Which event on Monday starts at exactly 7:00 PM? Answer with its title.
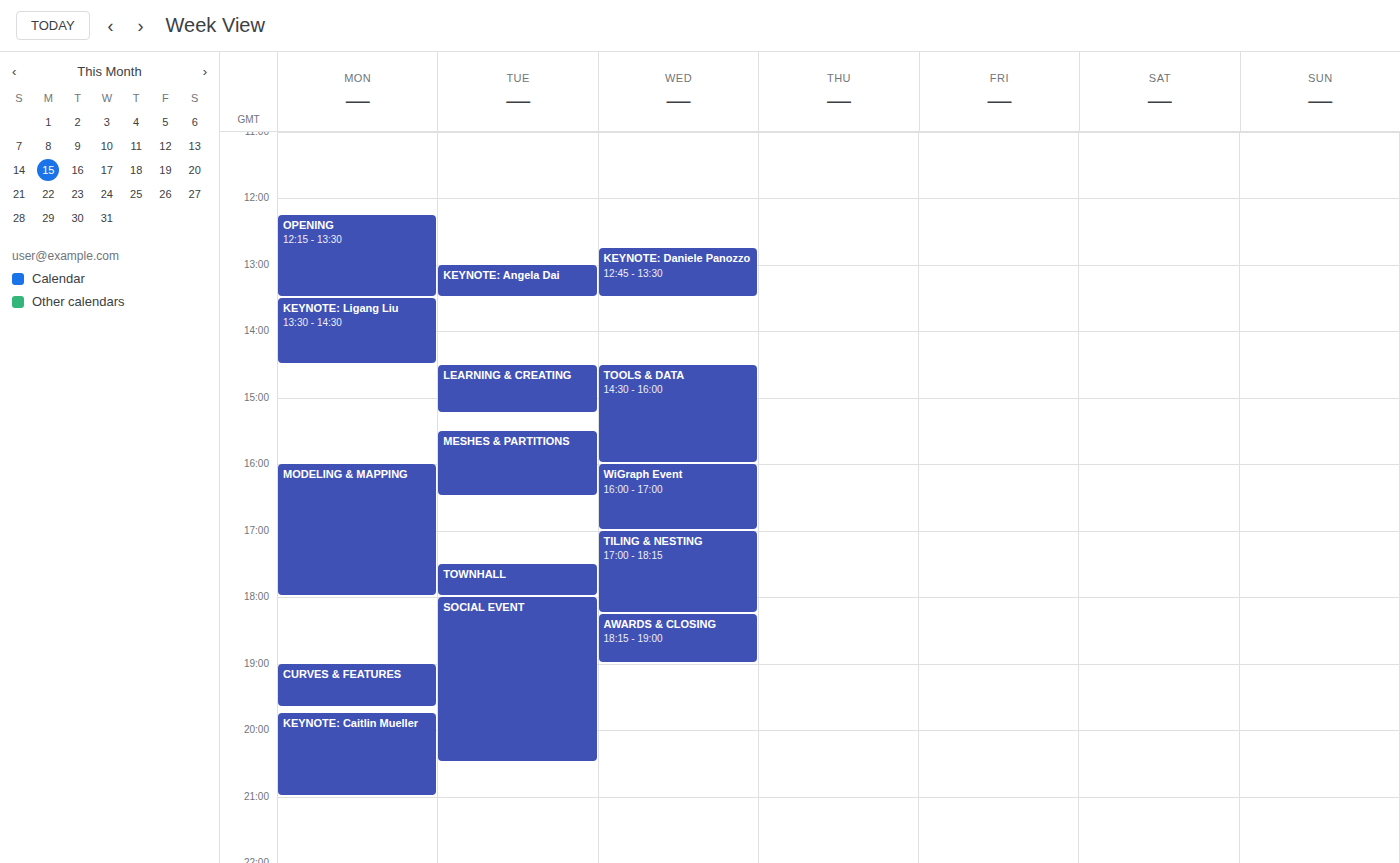
"CURVES & FEATURES"